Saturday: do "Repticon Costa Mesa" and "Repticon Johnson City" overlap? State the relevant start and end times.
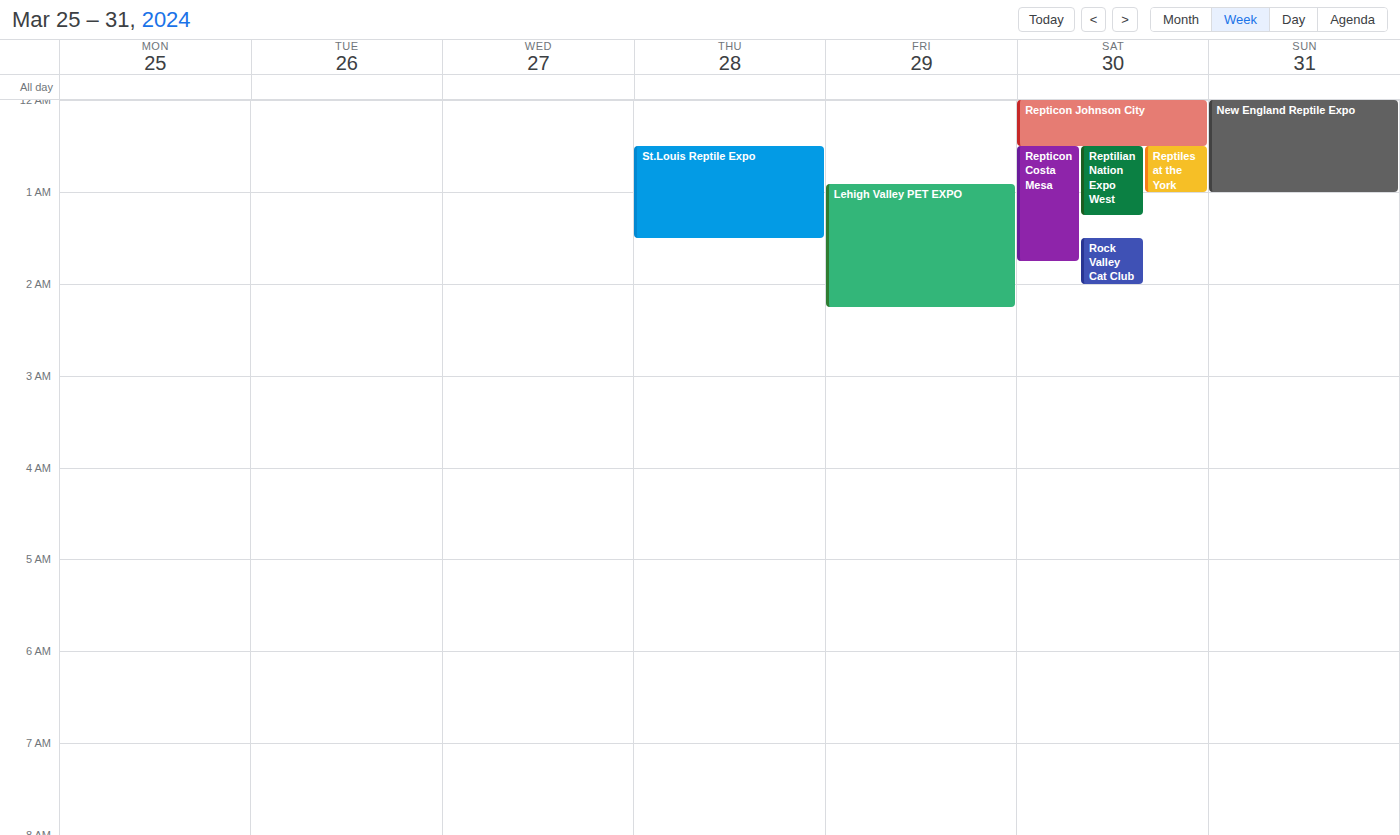
"Repticon Johnson City" ends at 12:30 AM, exactly when "Repticon Costa Mesa" starts -- they touch but do not overlap.